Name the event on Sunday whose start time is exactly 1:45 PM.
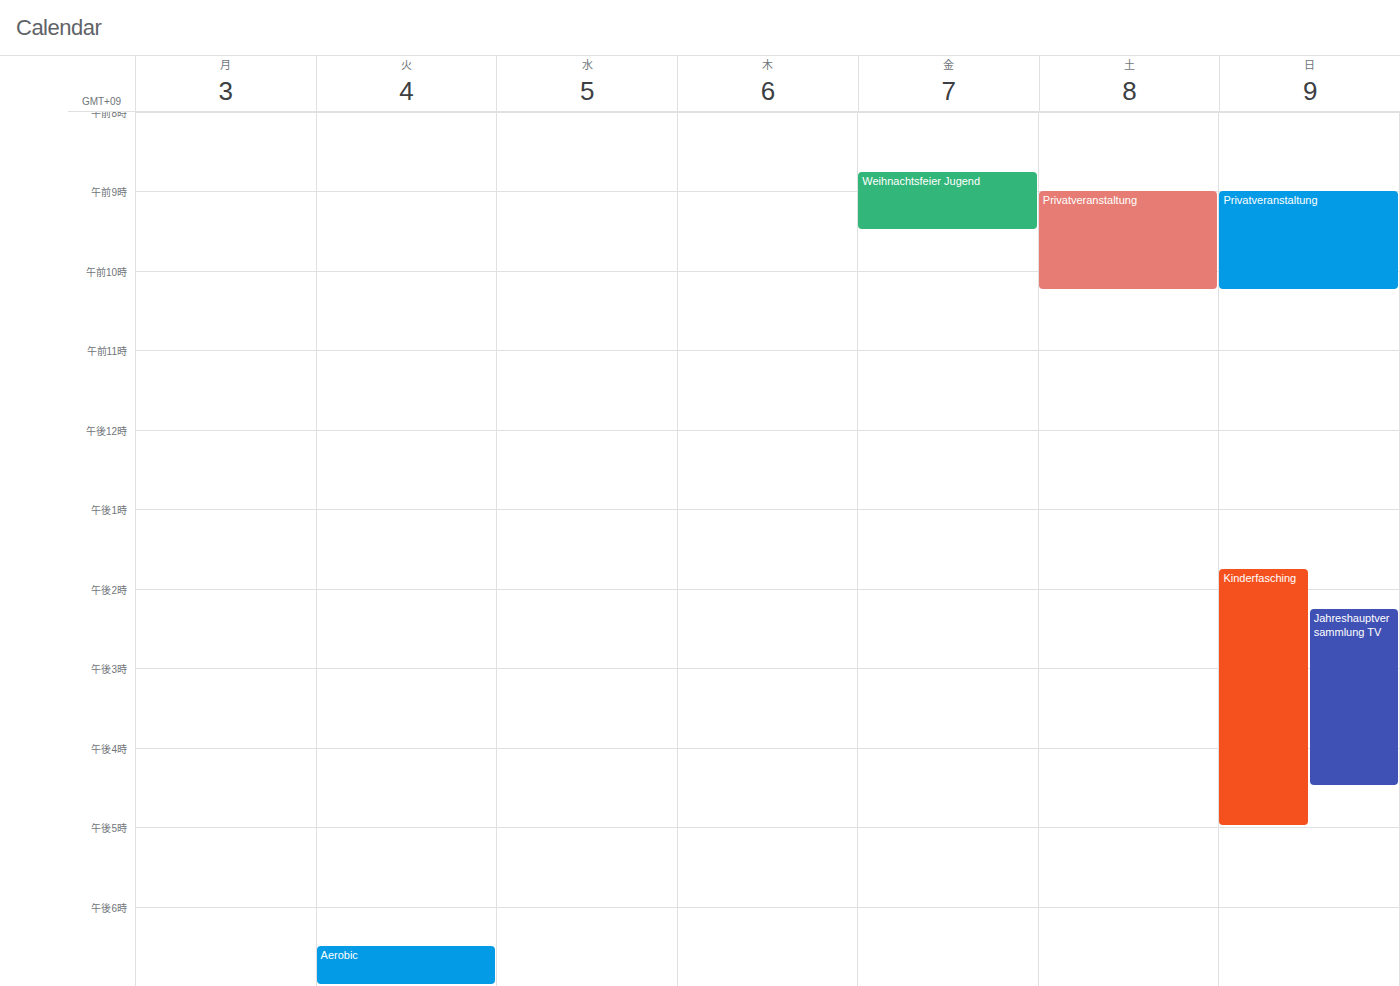
"Kinderfasching"